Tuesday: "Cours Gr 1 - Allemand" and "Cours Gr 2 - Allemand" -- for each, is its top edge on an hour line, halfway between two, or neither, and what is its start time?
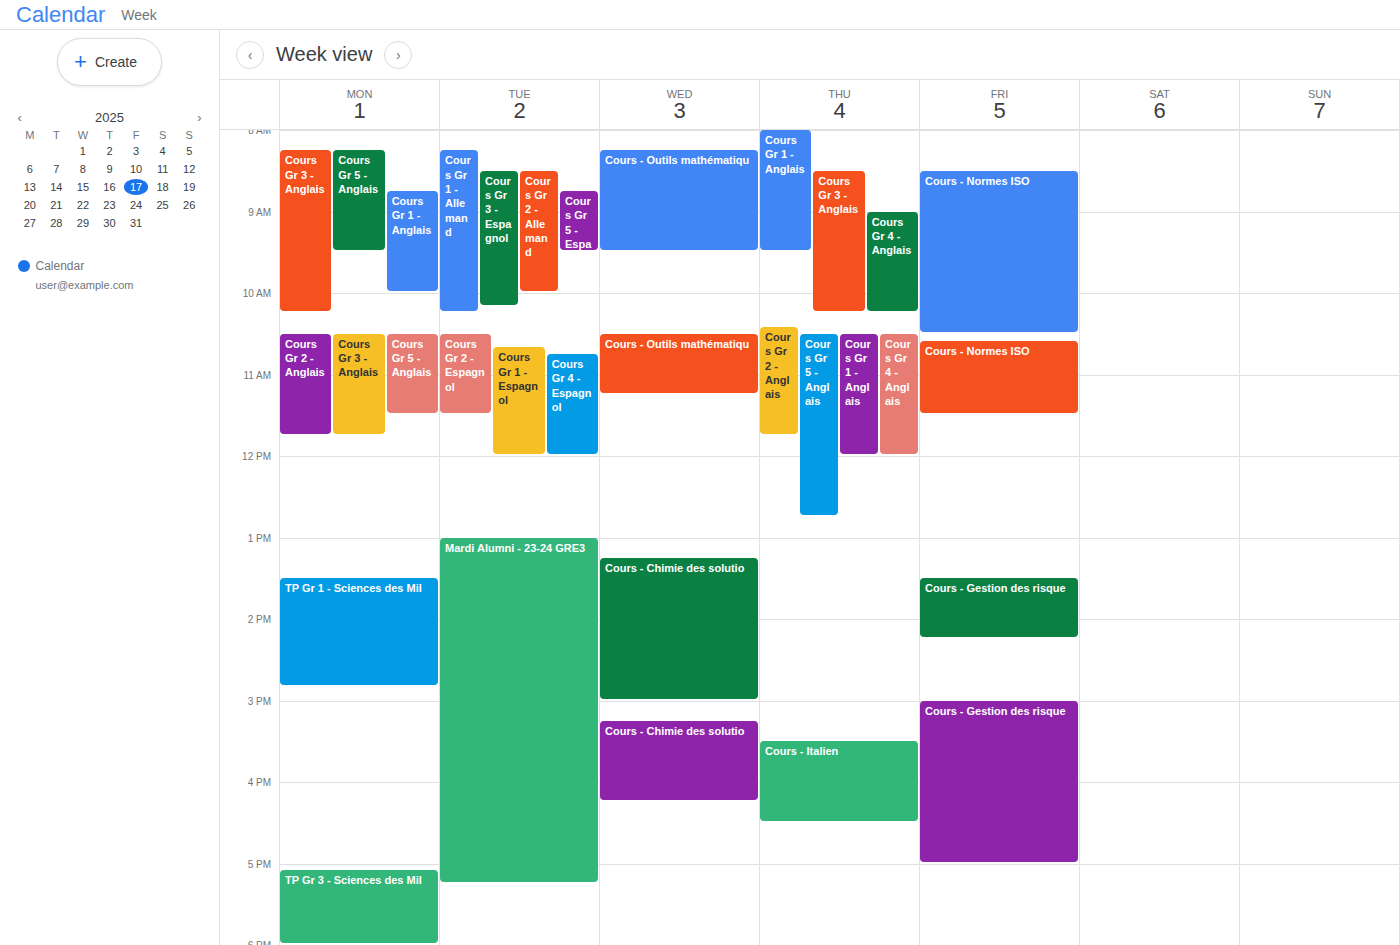
"Cours Gr 1 - Allemand": 08:15, neither: a quarter of the way from the 08:00 line to the 09:00 line. "Cours Gr 2 - Allemand": 08:30, halfway between the 08:00 and 09:00 lines.